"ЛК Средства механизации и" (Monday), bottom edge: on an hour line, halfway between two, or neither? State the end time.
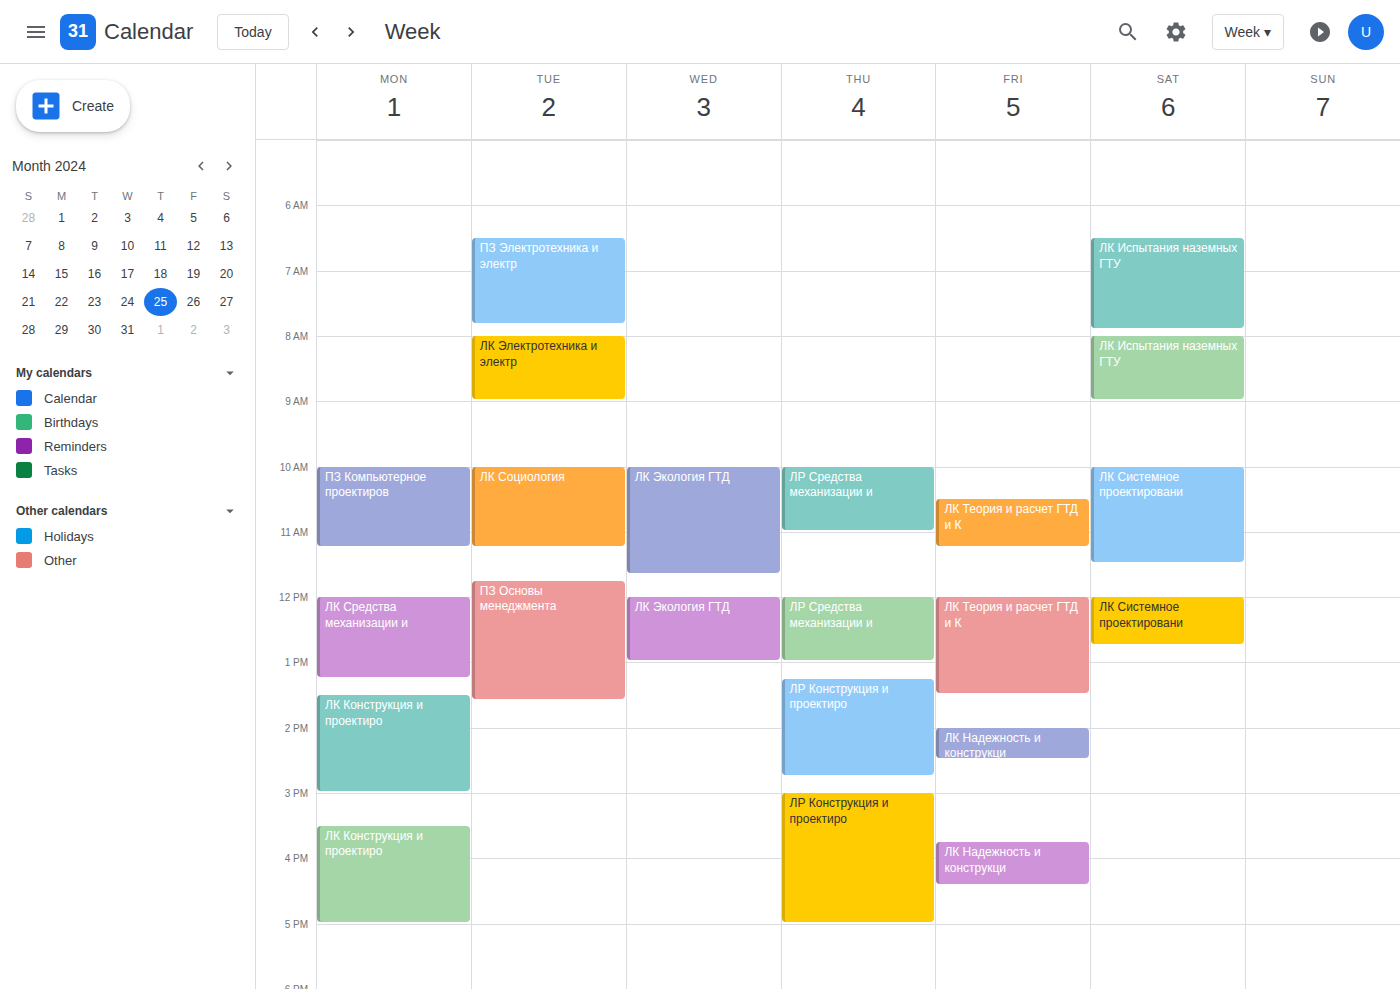
1:15 PM -- neither: a quarter of the way from the 1 PM line to the 2 PM line.